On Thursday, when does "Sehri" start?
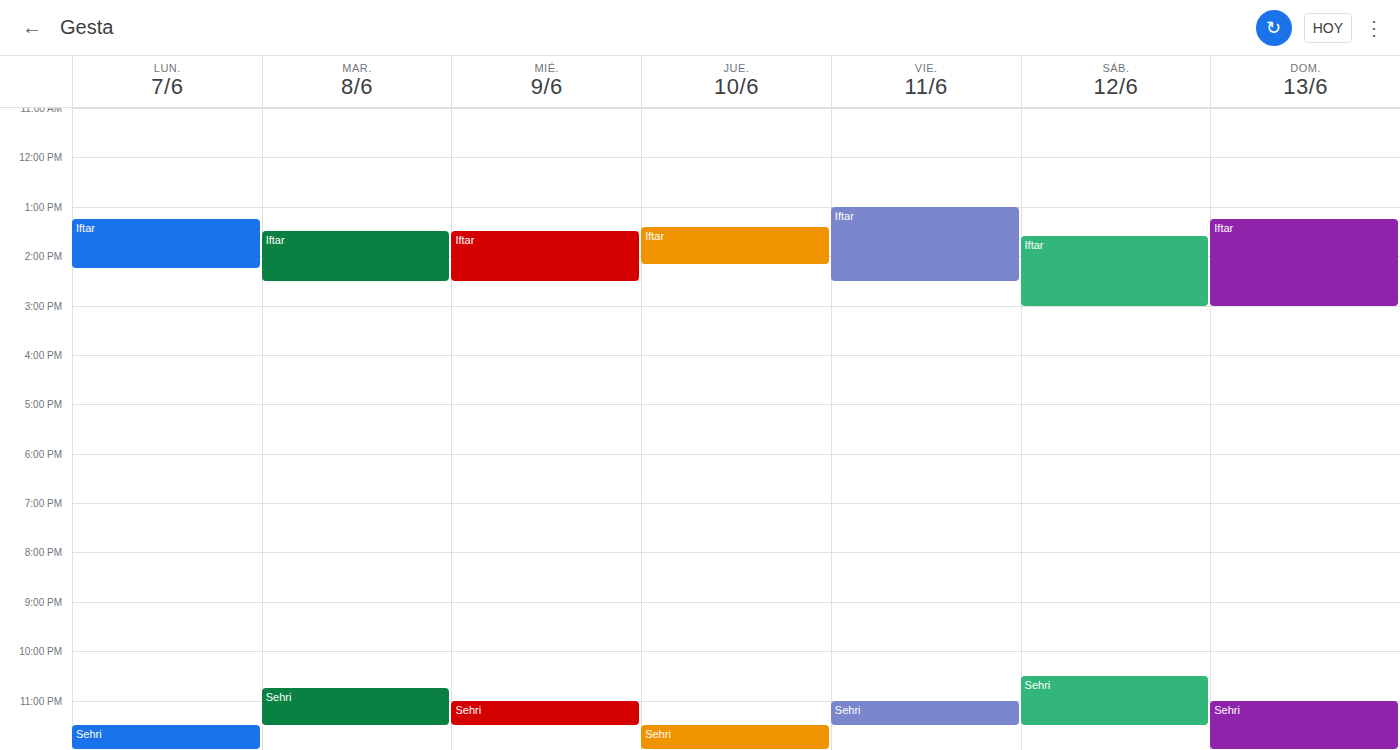
11:30 PM